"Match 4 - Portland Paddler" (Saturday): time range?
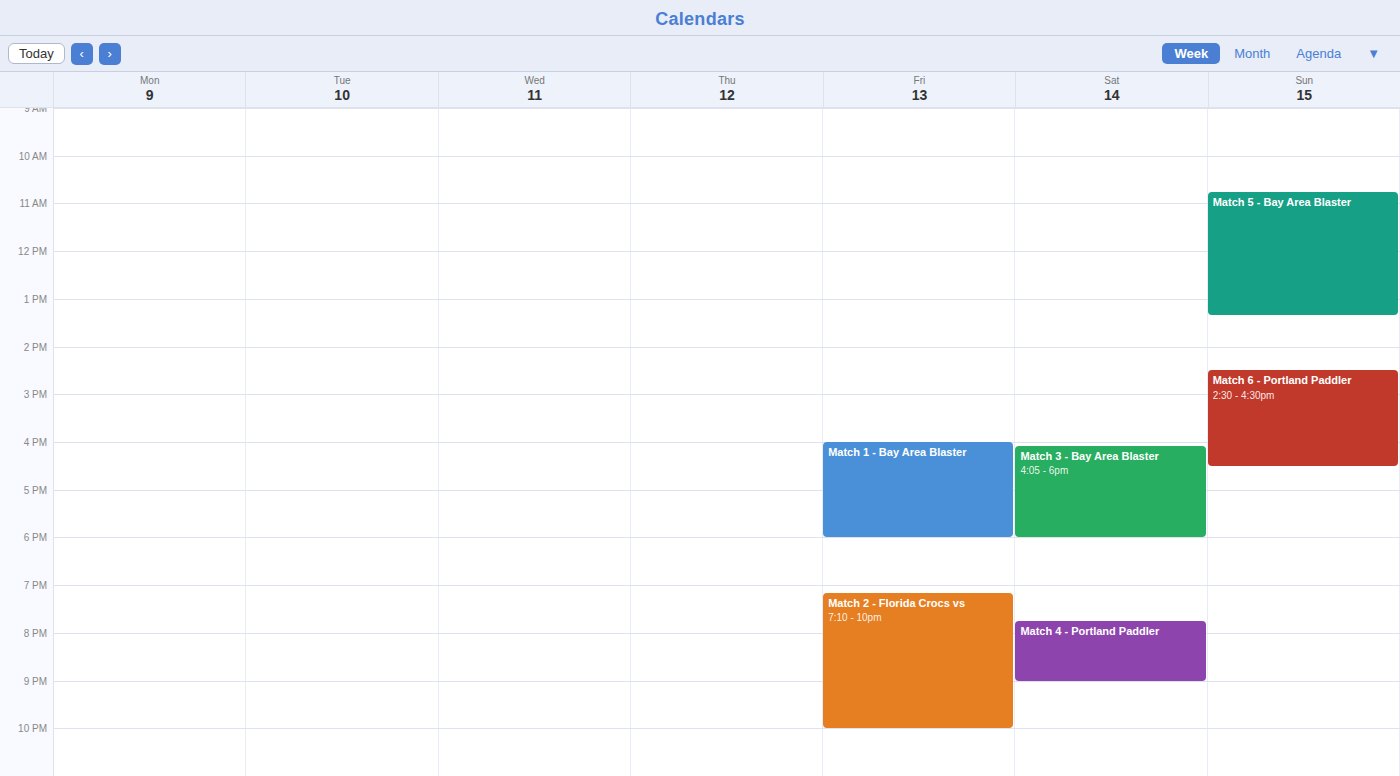
19:45 to 21:00